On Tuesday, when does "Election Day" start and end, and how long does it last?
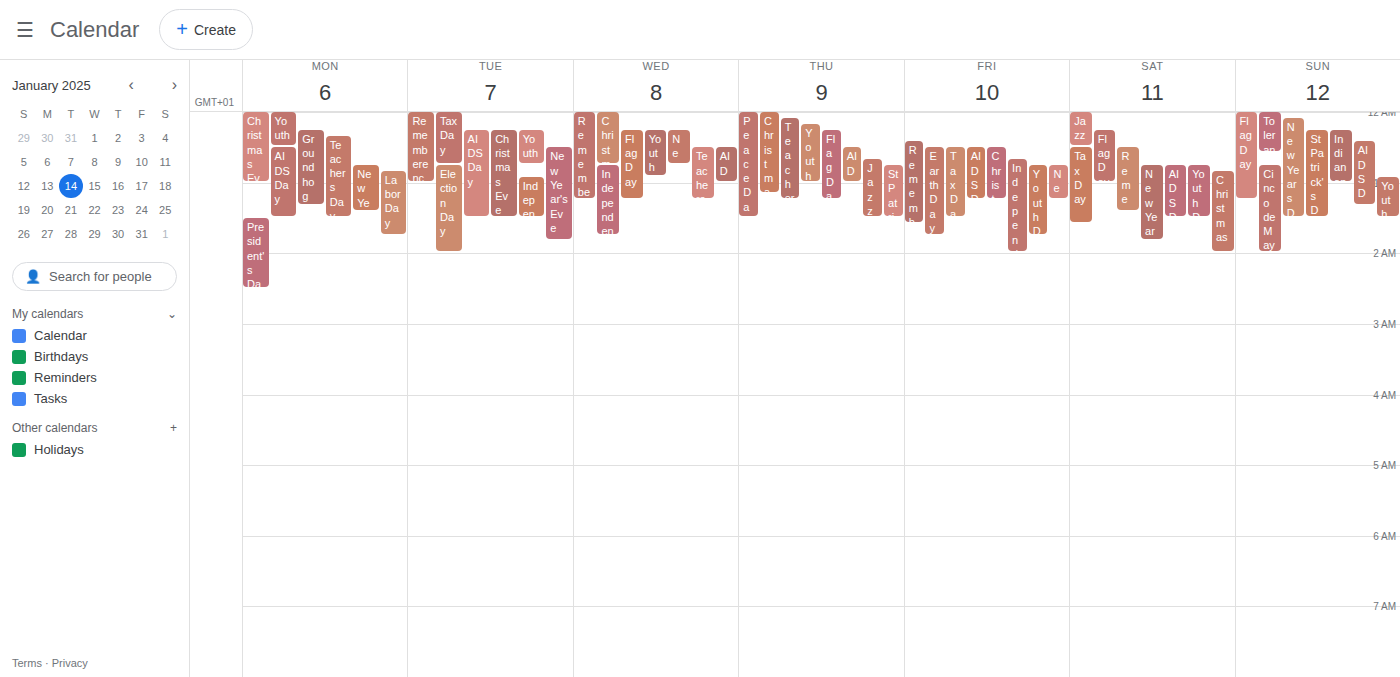
12:45 AM to 2:00 AM, 1 hour 15 minutes